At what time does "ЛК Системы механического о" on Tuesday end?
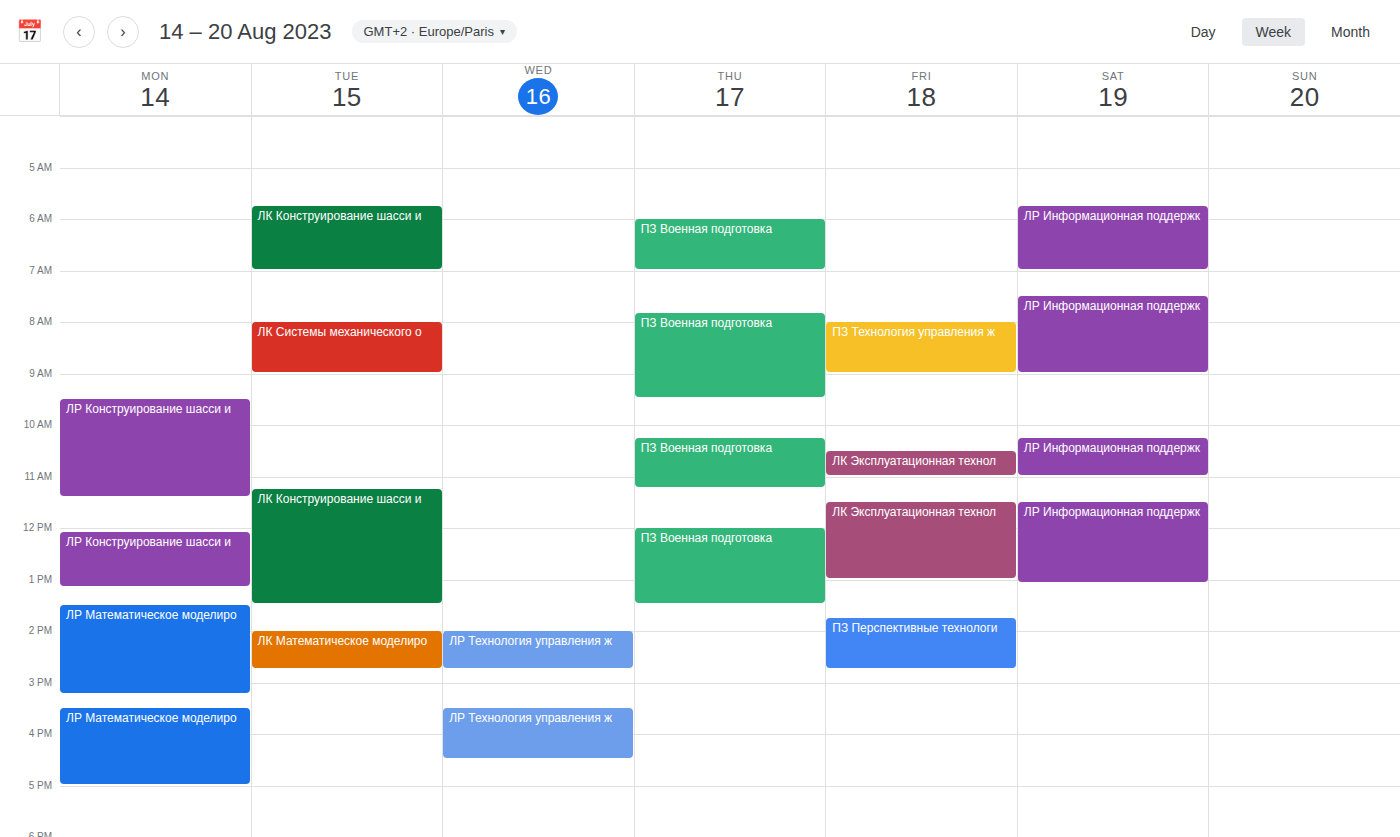
9:00 AM